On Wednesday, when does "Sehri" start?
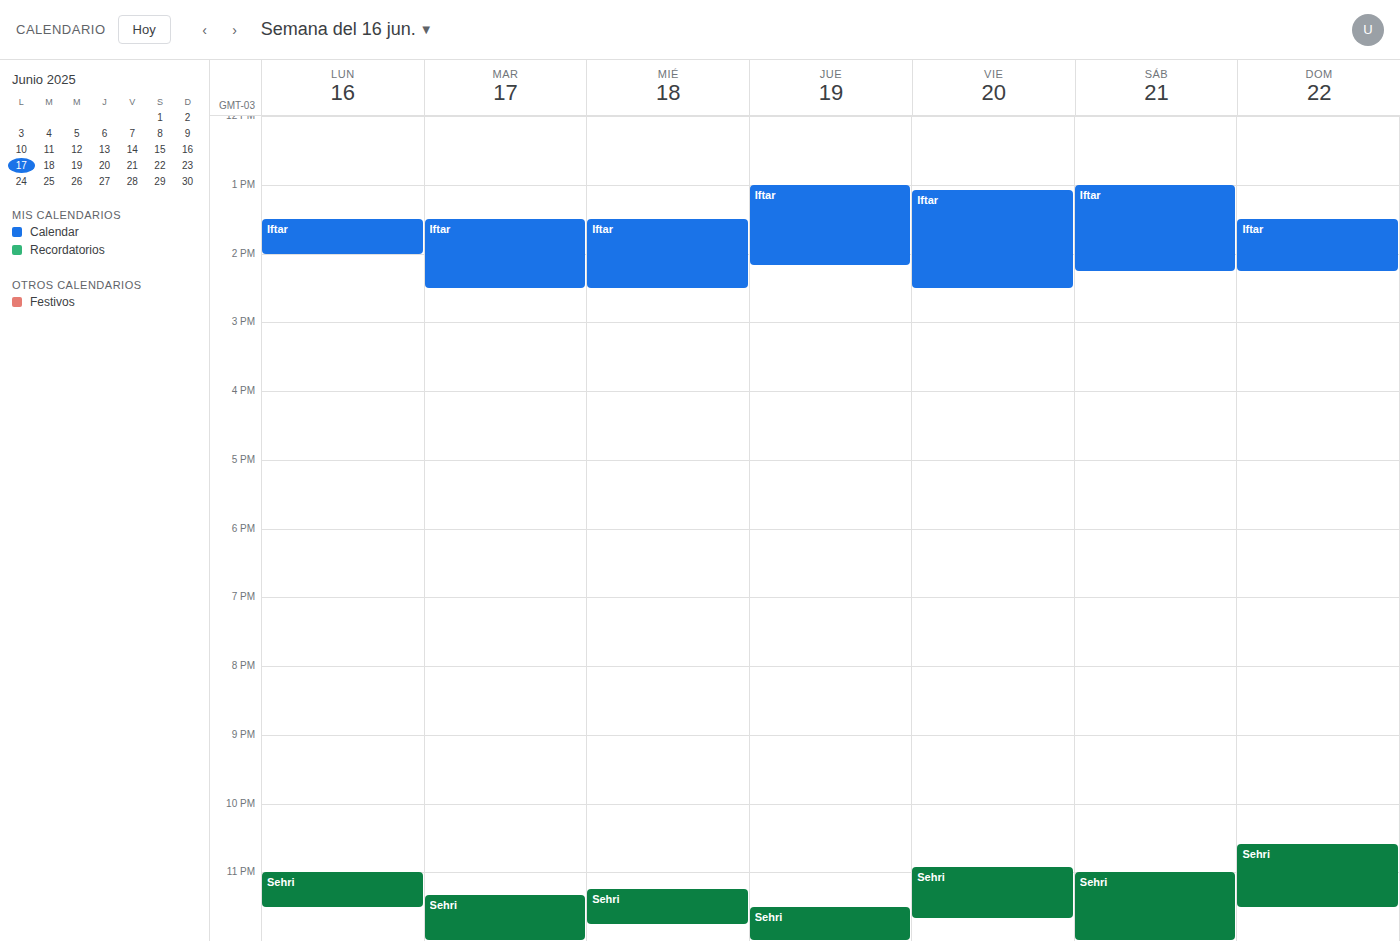
11:15 PM